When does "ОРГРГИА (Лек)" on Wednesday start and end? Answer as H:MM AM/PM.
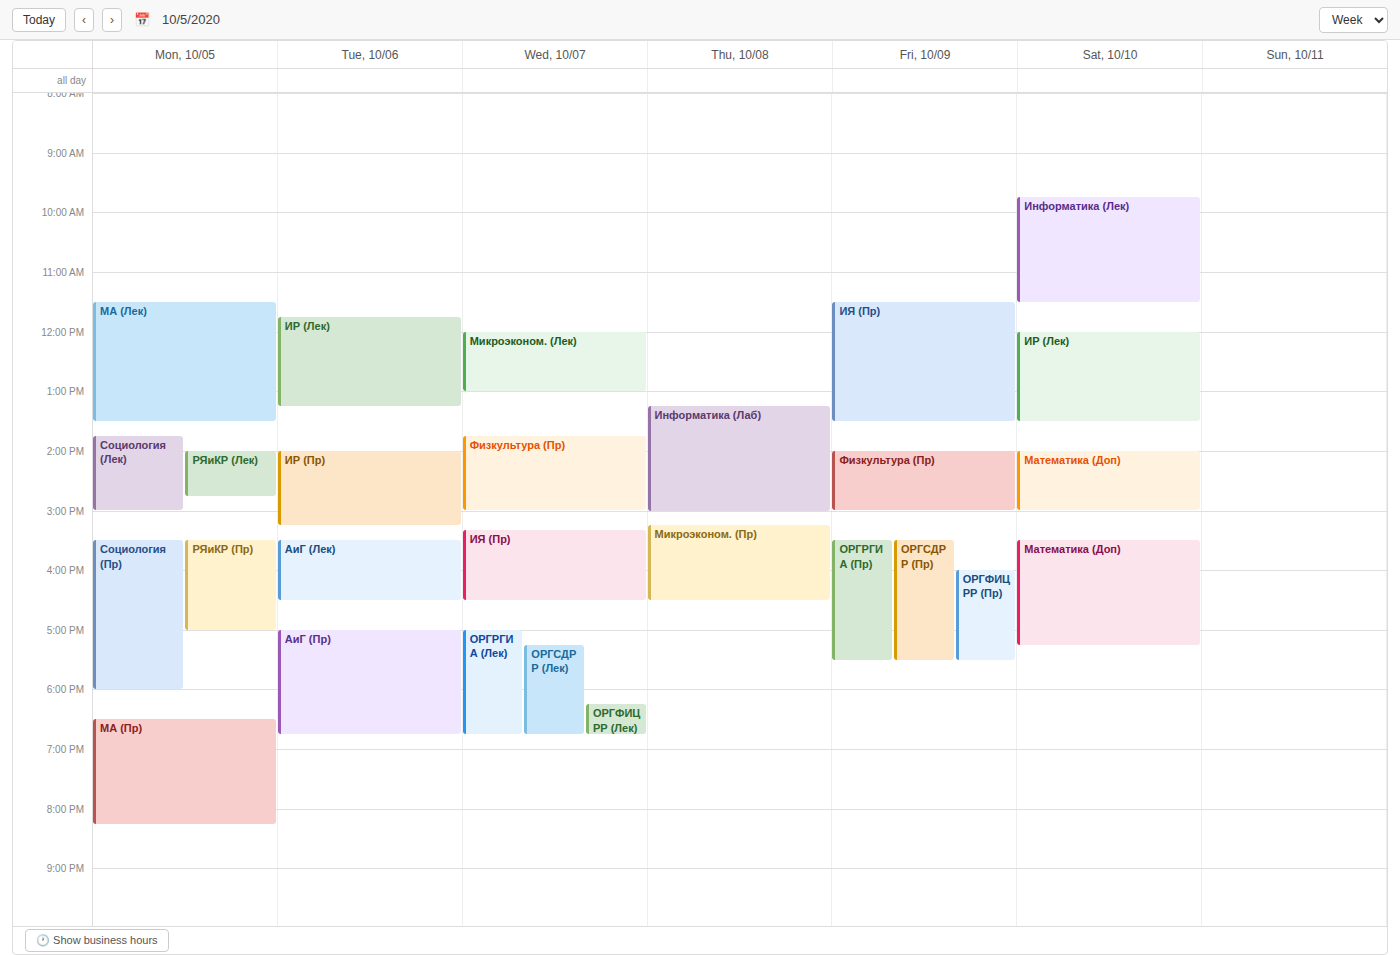
5:00 PM to 6:45 PM